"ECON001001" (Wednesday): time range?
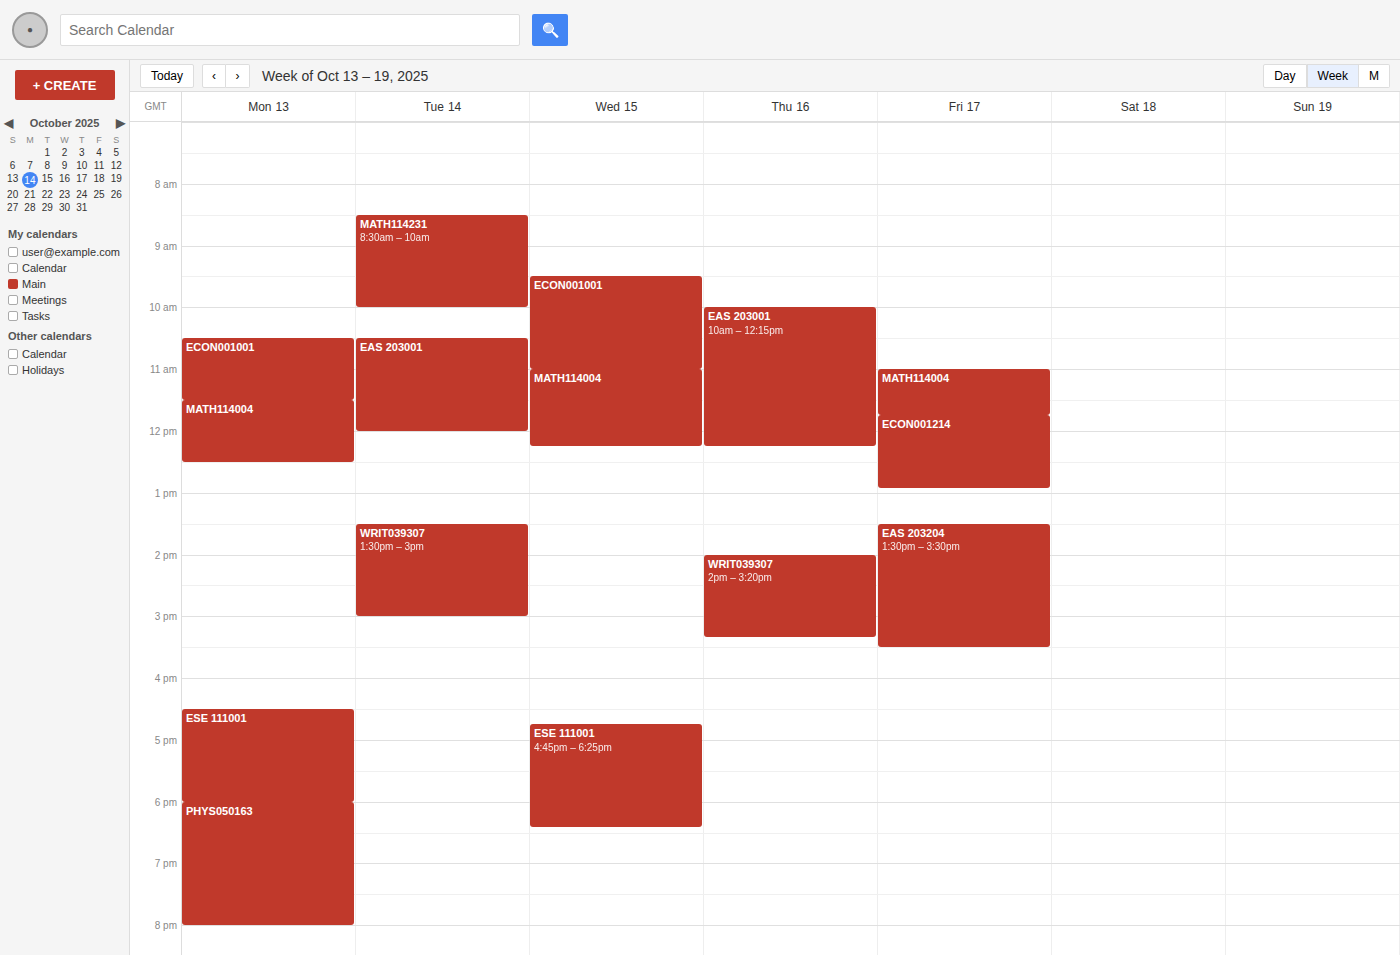
9:30 AM to 11:00 AM